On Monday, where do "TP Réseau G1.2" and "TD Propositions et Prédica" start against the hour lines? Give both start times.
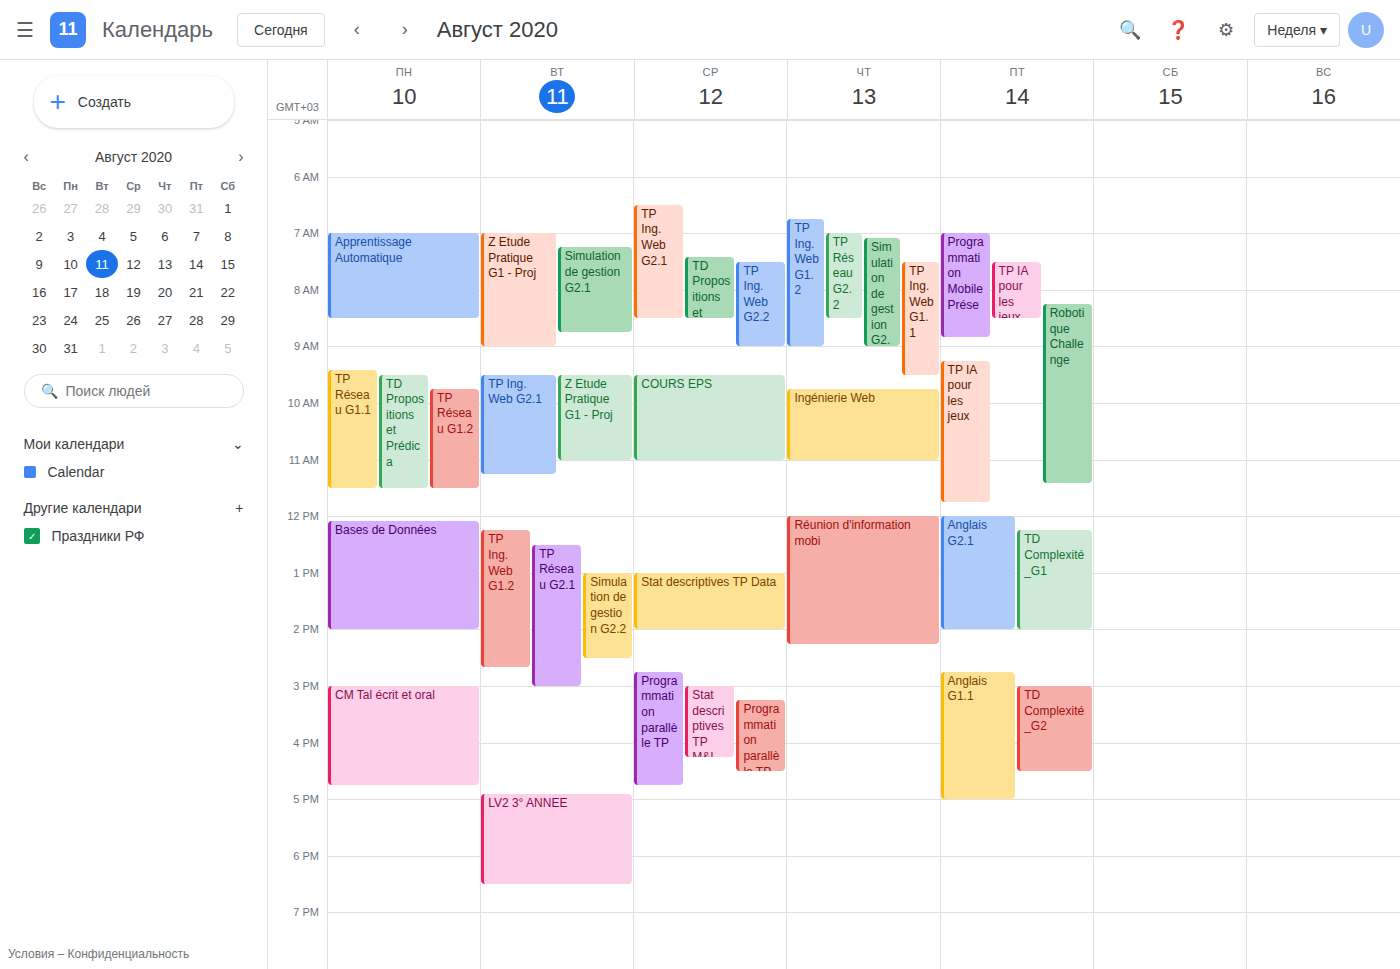
"TP Réseau G1.2": 9:45 AM, neither: three quarters of the way from the 9 AM line to the 10 AM line. "TD Propositions et Prédica": 9:30 AM, halfway between the 9 AM and 10 AM lines.